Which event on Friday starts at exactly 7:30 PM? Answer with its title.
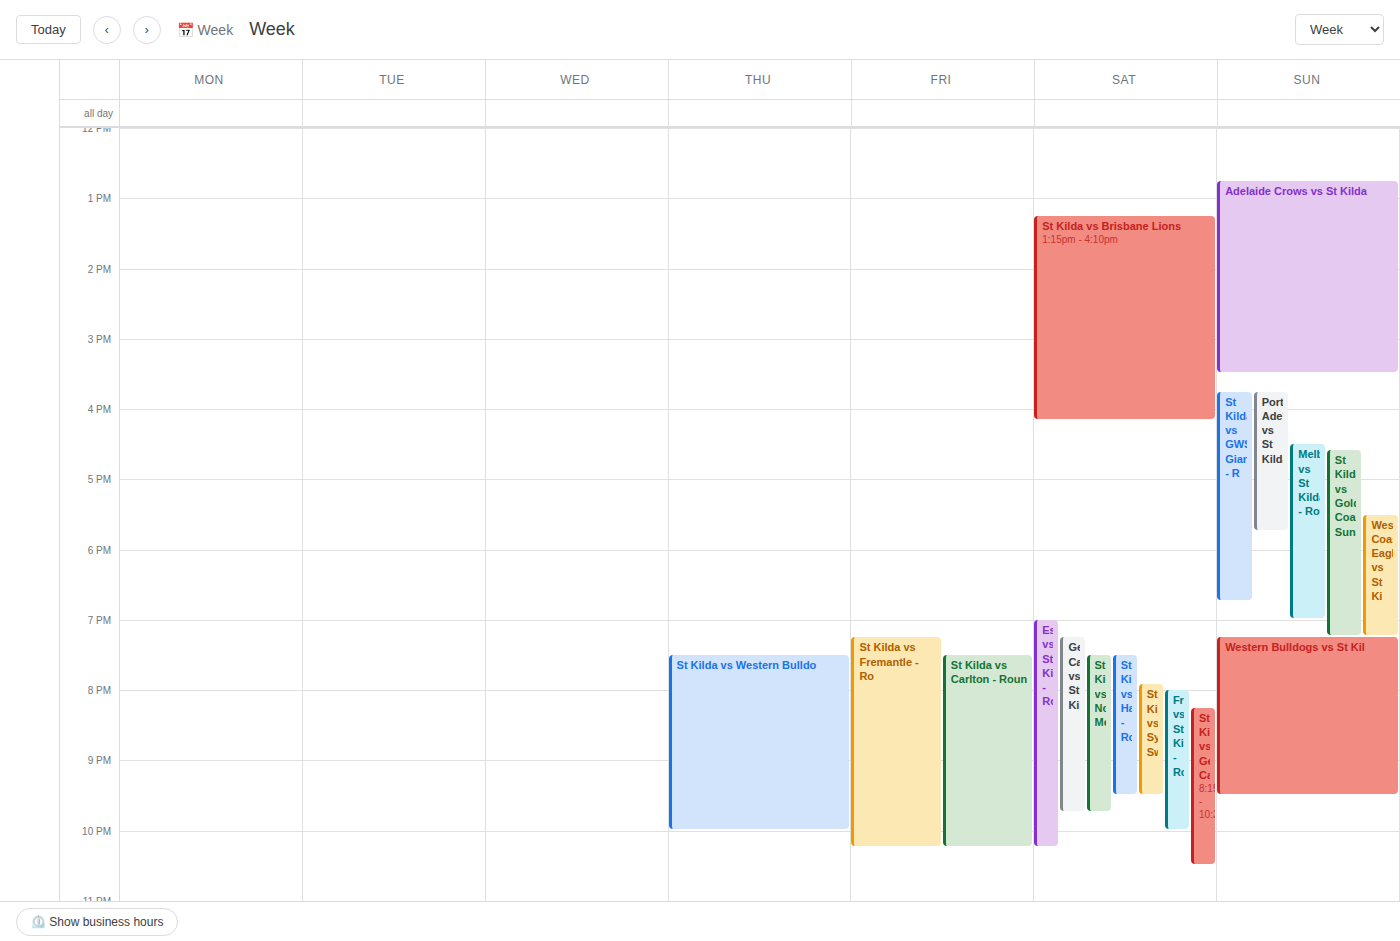
"St Kilda vs Carlton - Roun"